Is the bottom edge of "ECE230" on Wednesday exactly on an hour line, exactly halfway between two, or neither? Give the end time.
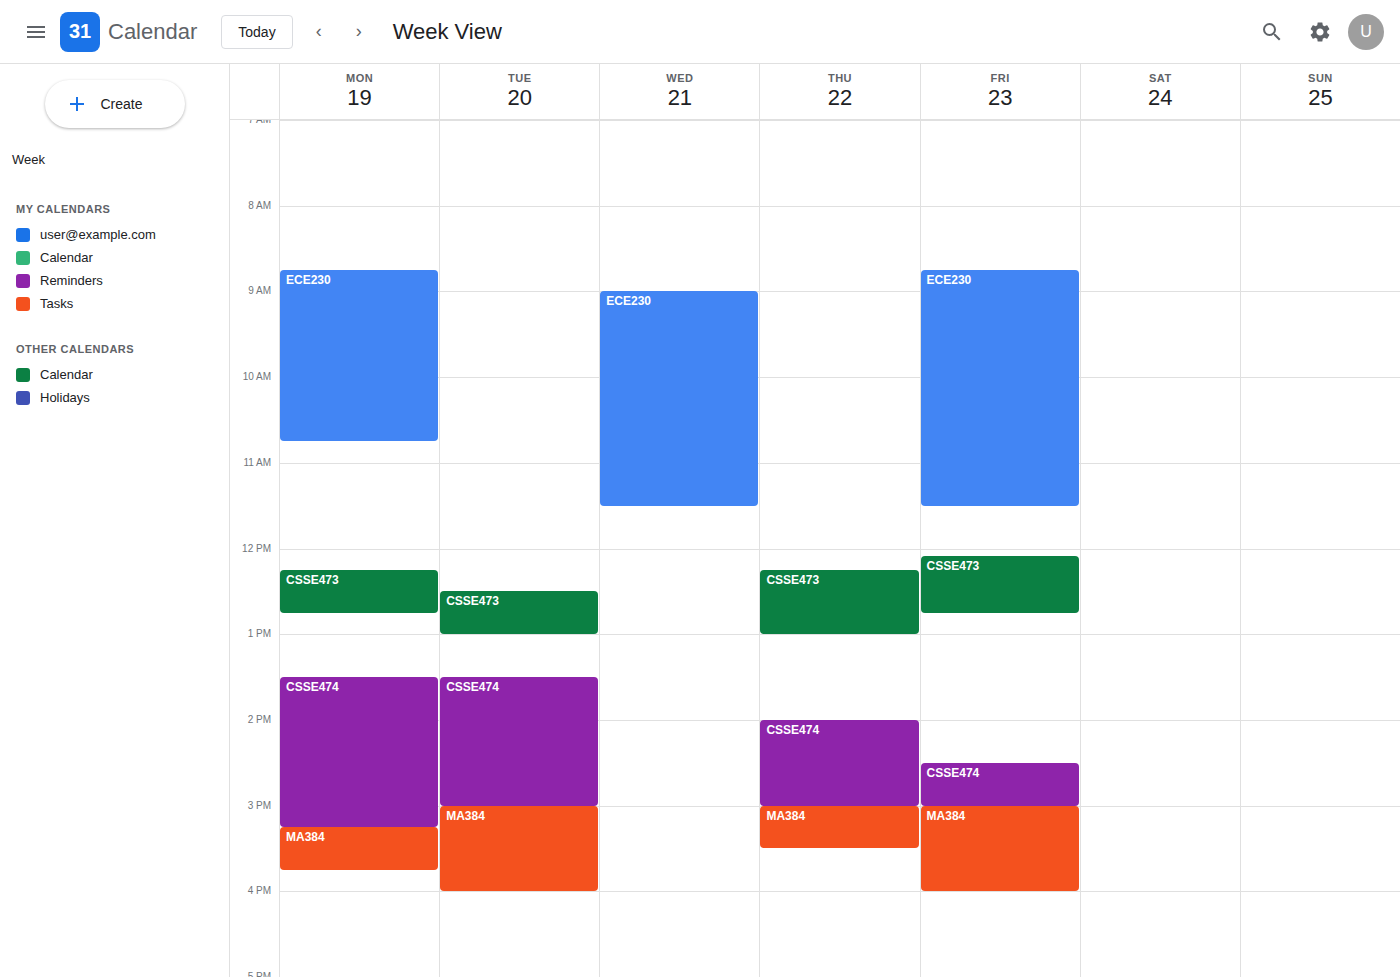
11:30 AM -- halfway between the 11 AM and 12 PM lines.